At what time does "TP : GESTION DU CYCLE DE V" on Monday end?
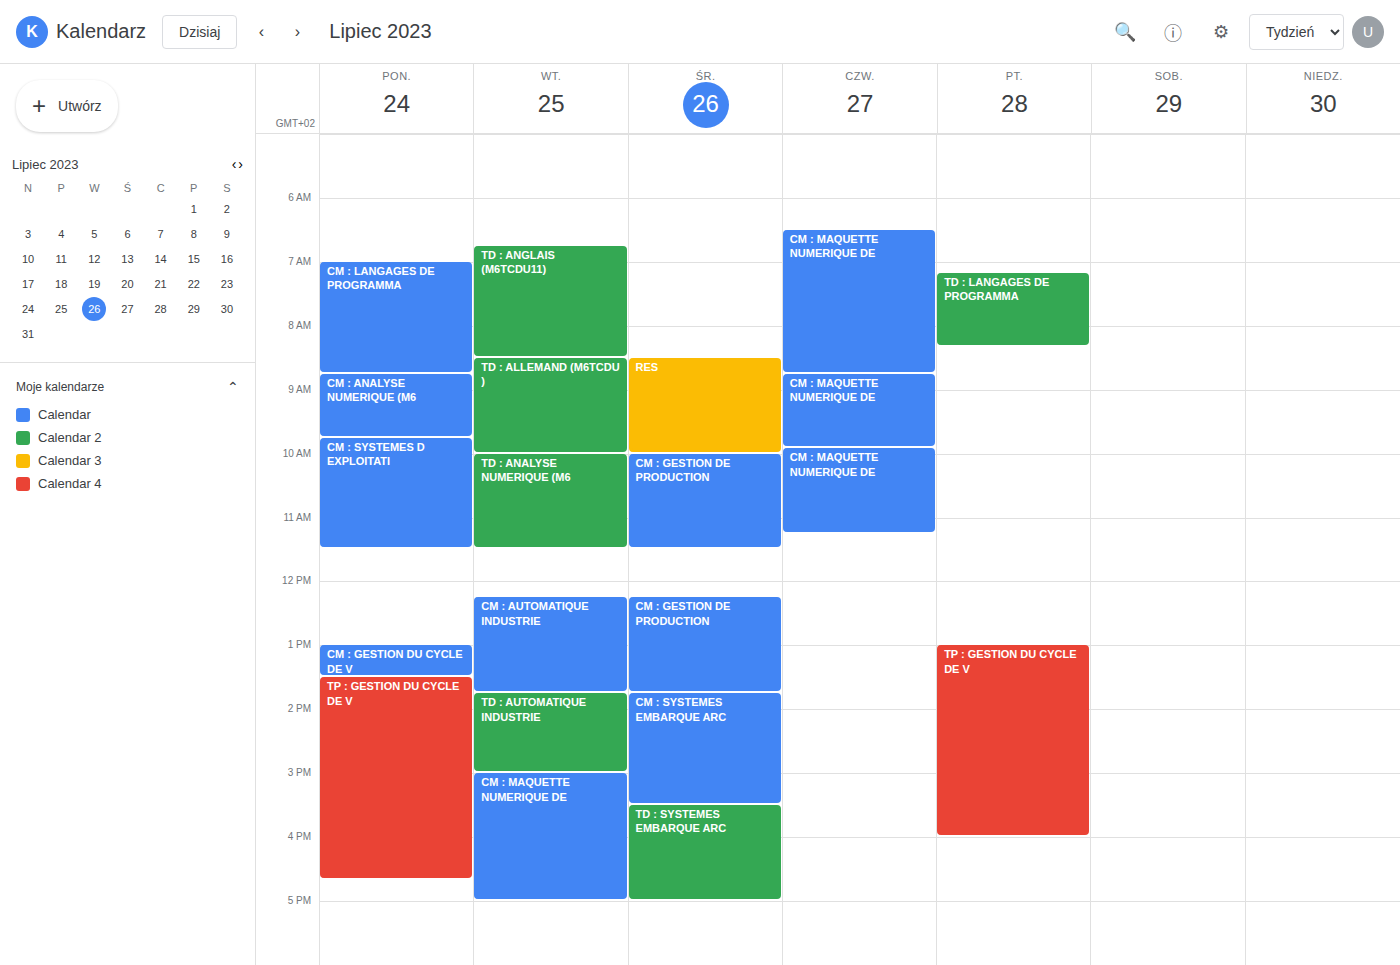
4:40 PM